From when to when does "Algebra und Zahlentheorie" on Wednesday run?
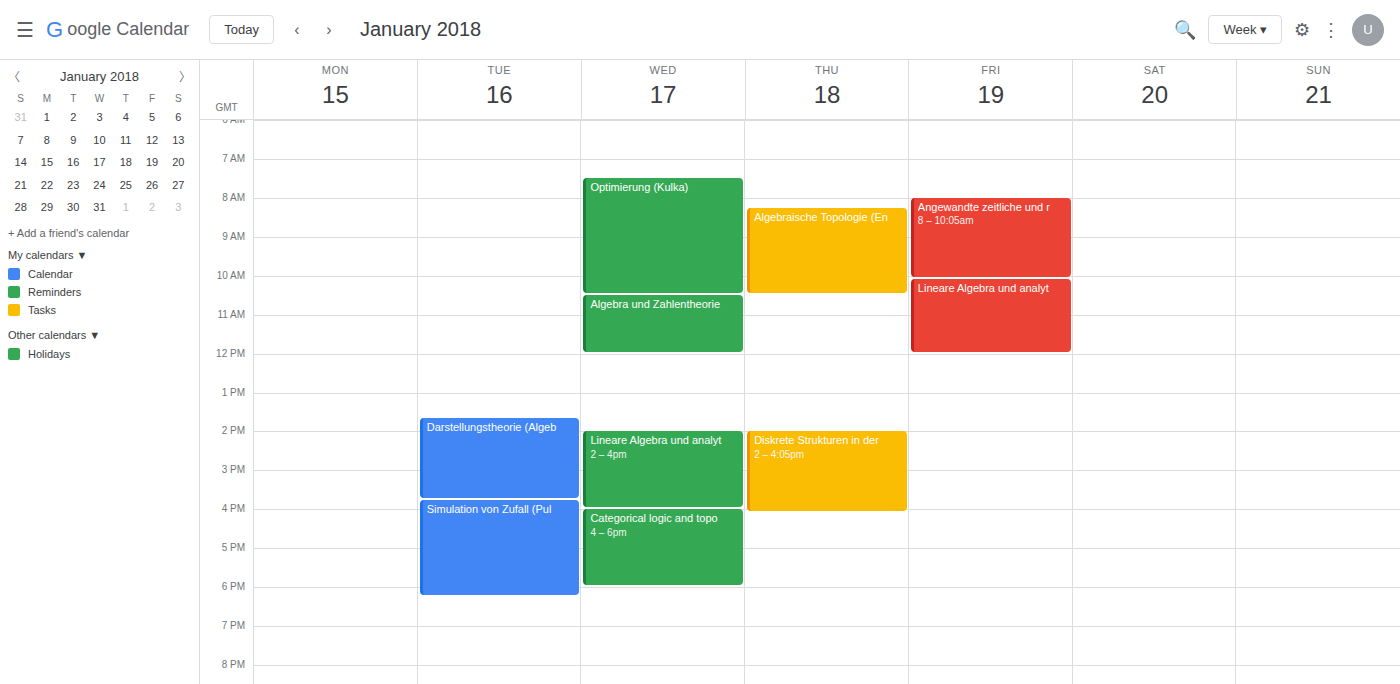
10:30 AM to 12:00 PM